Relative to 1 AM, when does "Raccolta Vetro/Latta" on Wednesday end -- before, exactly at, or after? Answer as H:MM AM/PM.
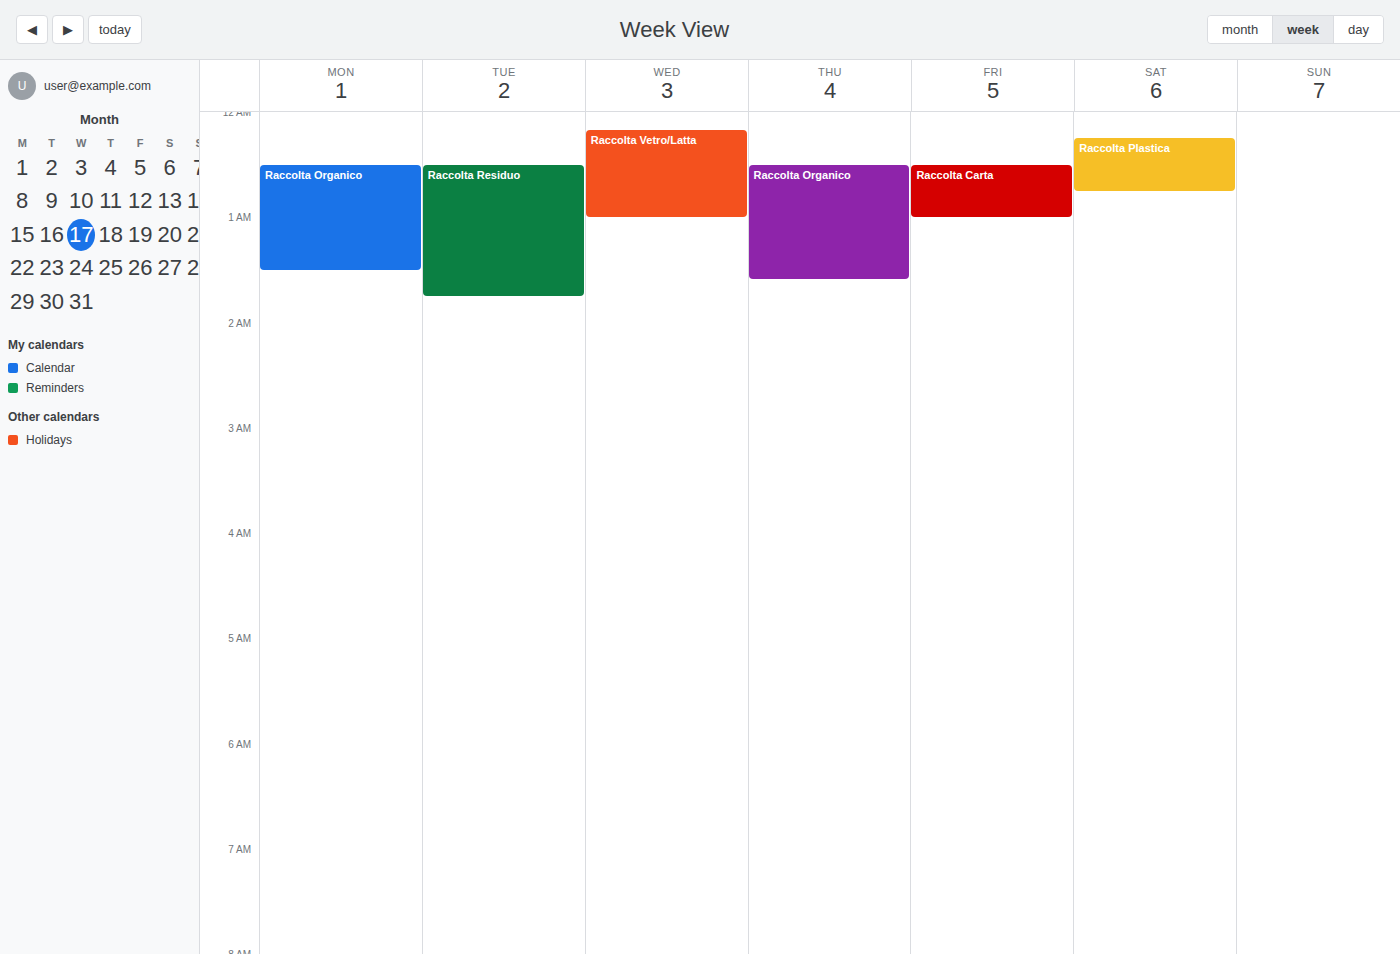
1:00 AM -- exactly at 1 AM, on the 1 AM line.